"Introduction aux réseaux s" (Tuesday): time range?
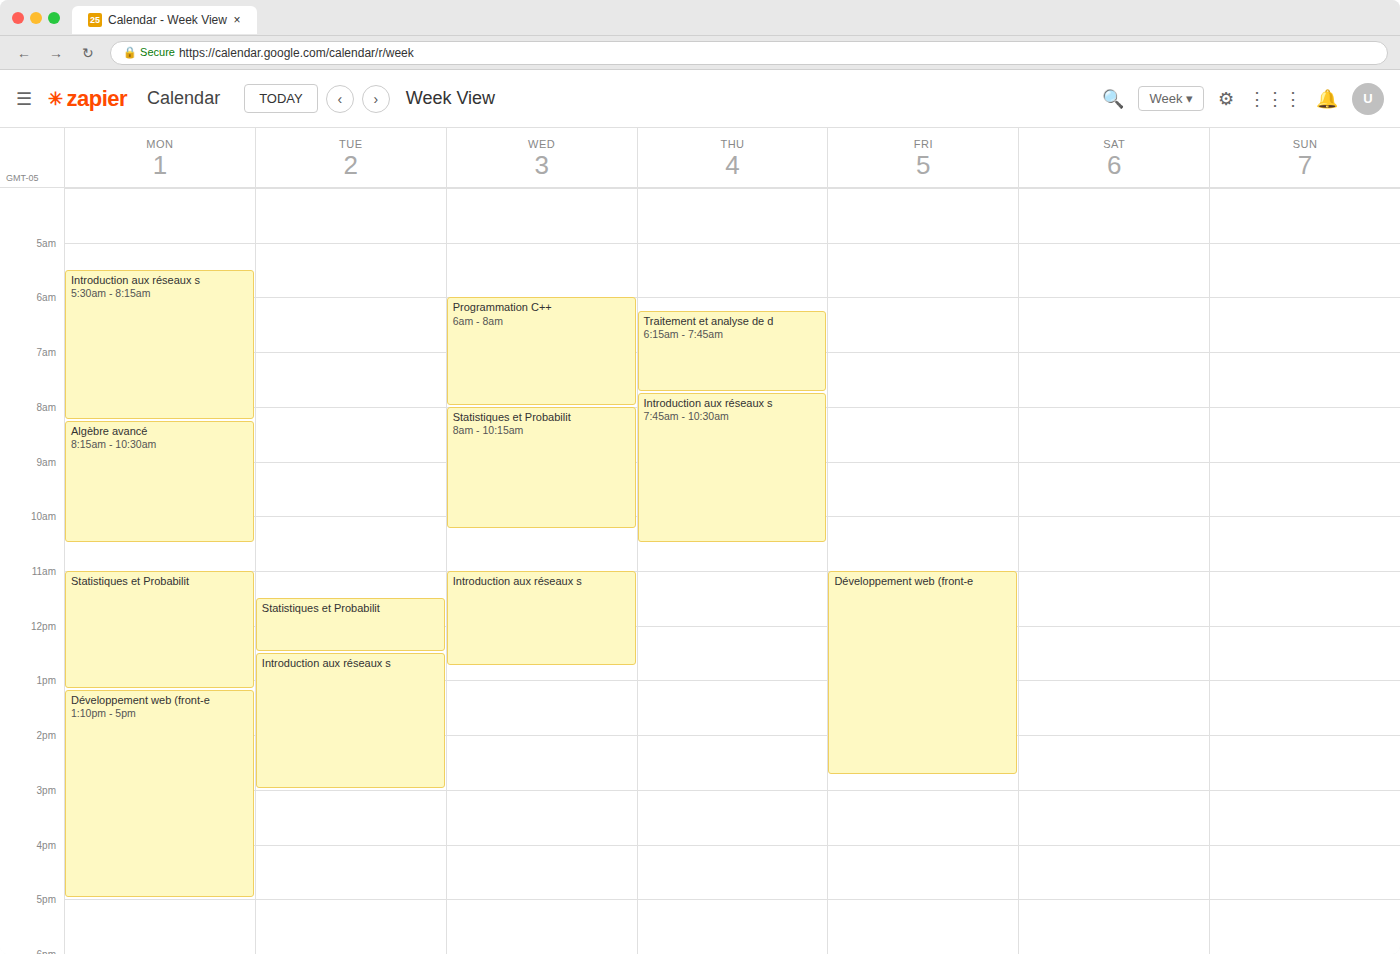
12:30 PM to 3:00 PM